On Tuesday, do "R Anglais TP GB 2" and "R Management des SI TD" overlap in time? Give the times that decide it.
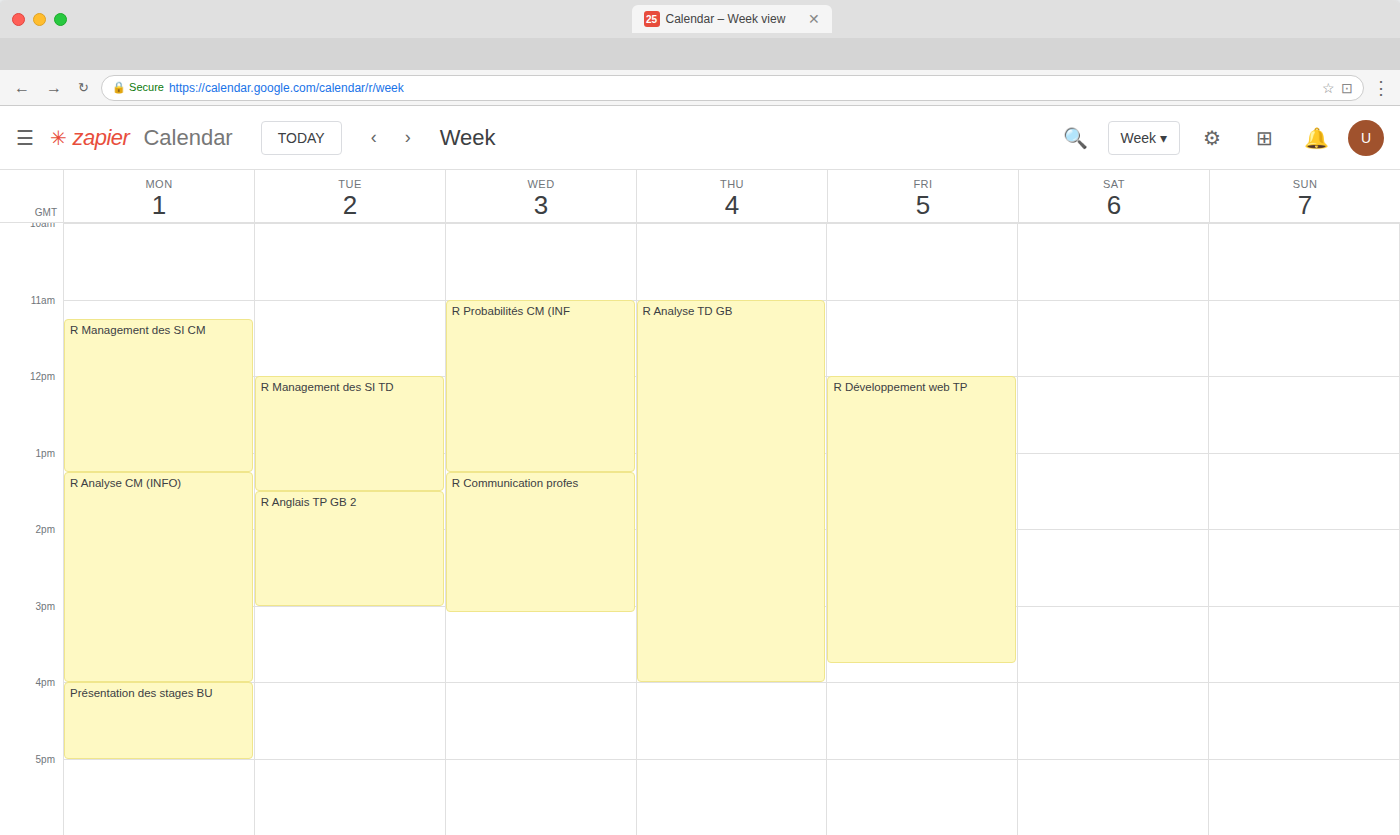
"R Management des SI TD" ends at 1:30 PM, exactly when "R Anglais TP GB 2" starts -- they touch but do not overlap.